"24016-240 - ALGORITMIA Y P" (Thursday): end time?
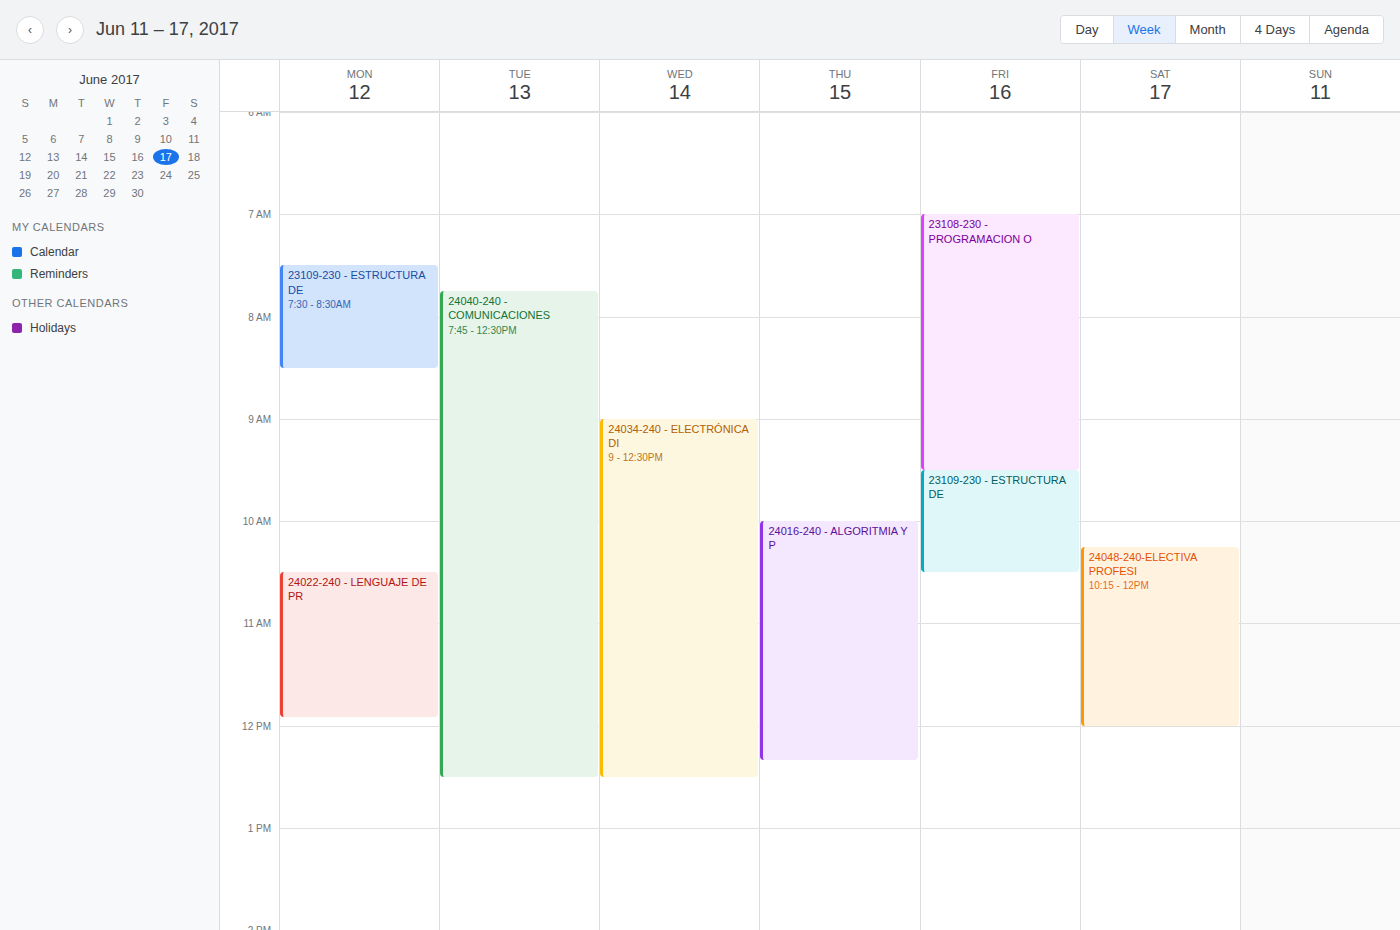
12:20 PM